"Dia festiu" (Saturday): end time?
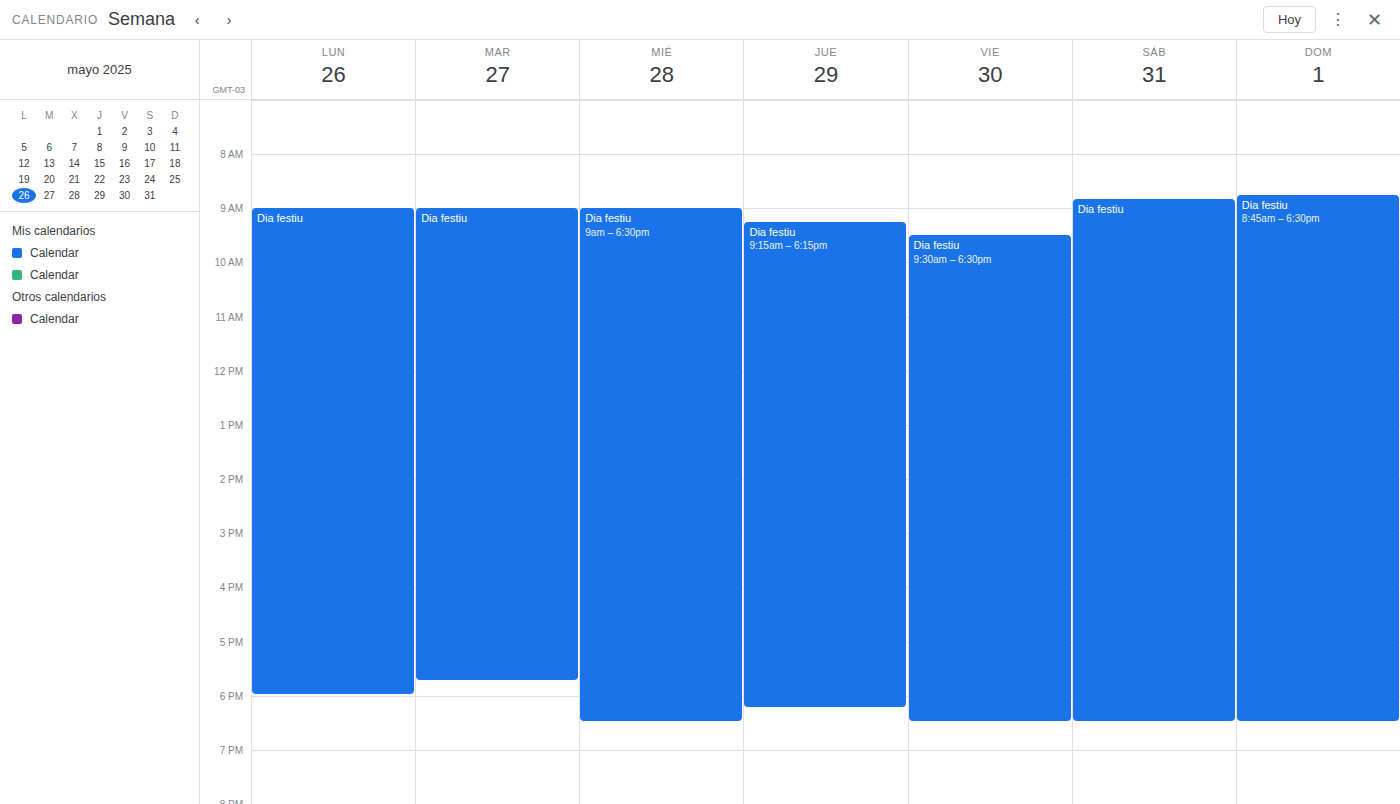
18:30